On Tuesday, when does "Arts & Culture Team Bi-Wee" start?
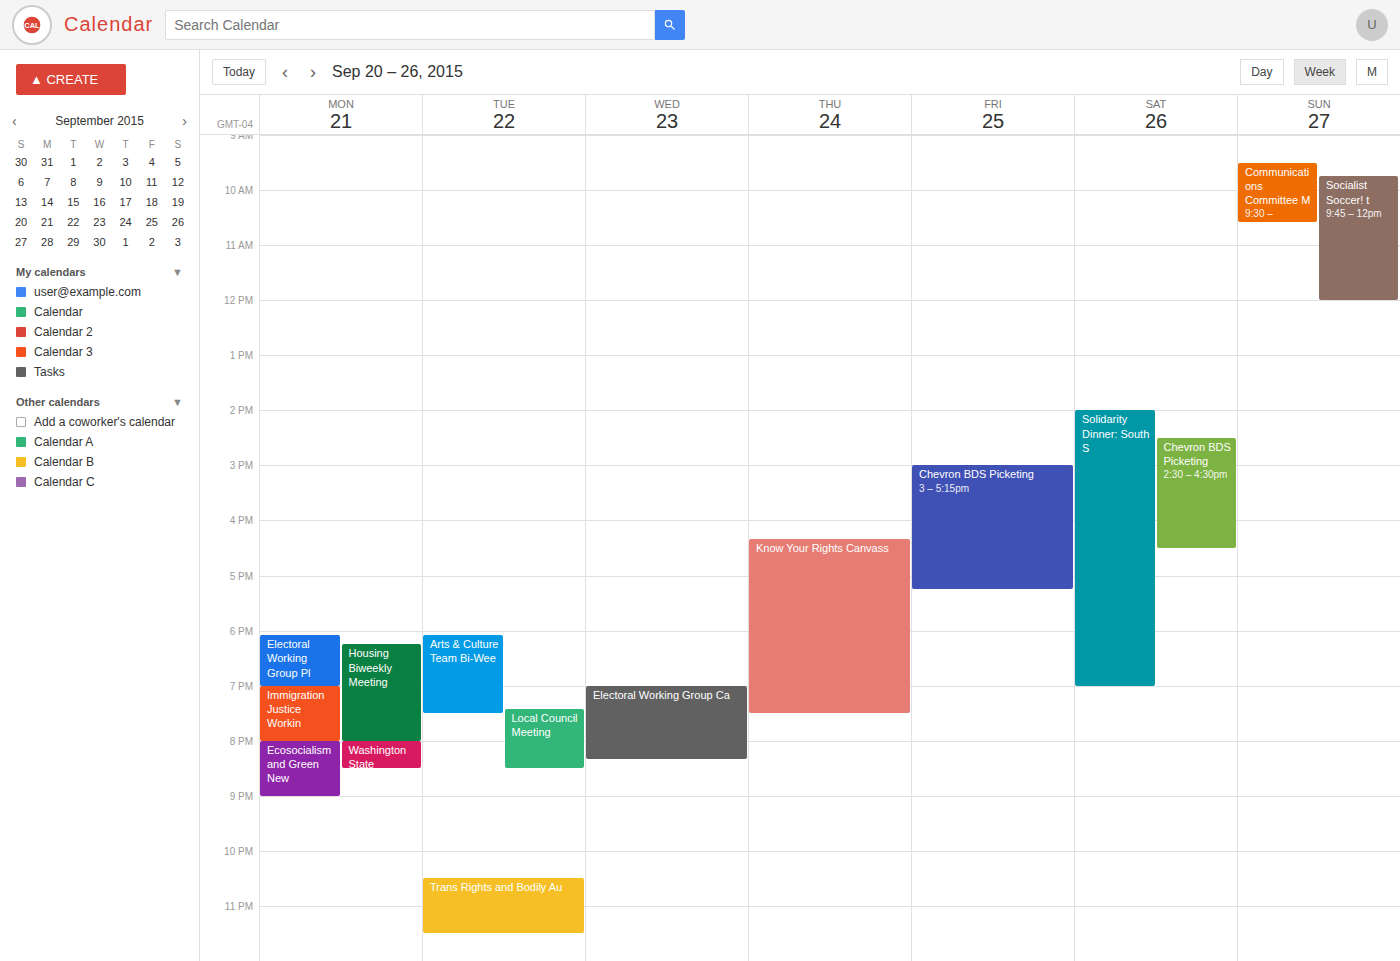
6:05 PM